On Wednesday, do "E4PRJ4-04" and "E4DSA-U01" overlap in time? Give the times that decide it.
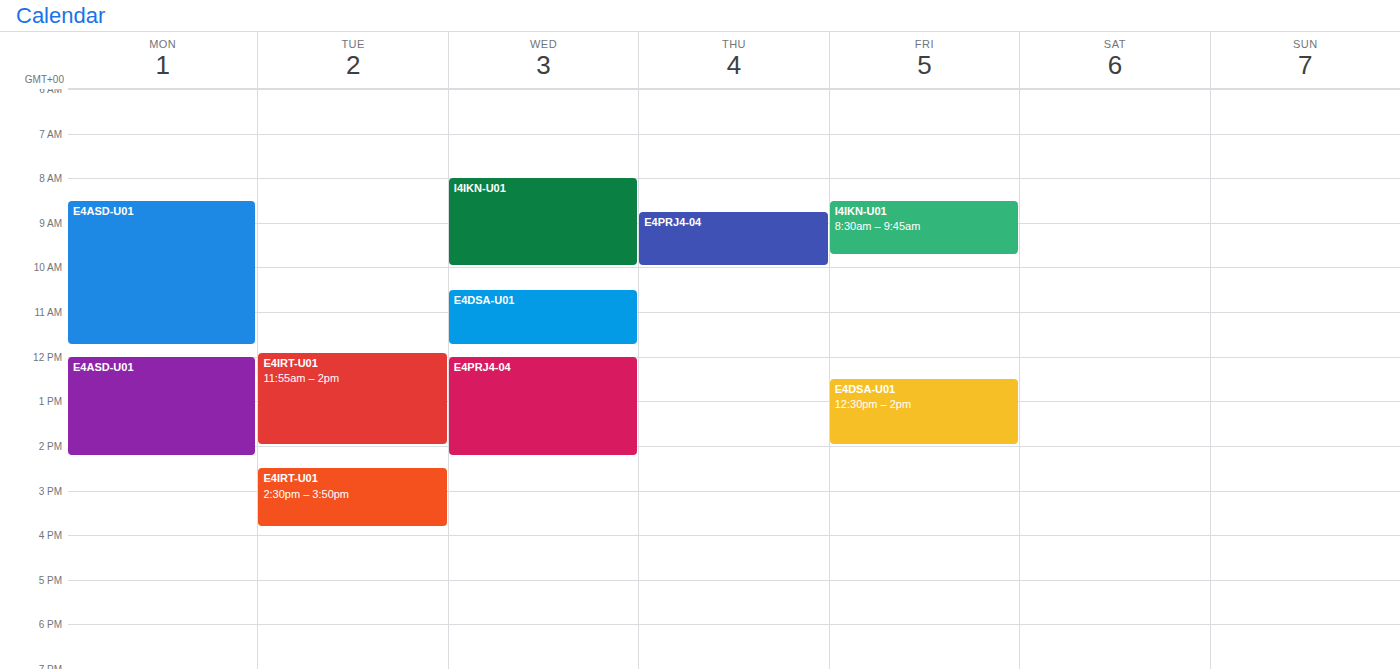
"E4DSA-U01" ends at 11:45 AM and "E4PRJ4-04" starts at 12:00 PM -- no overlap.